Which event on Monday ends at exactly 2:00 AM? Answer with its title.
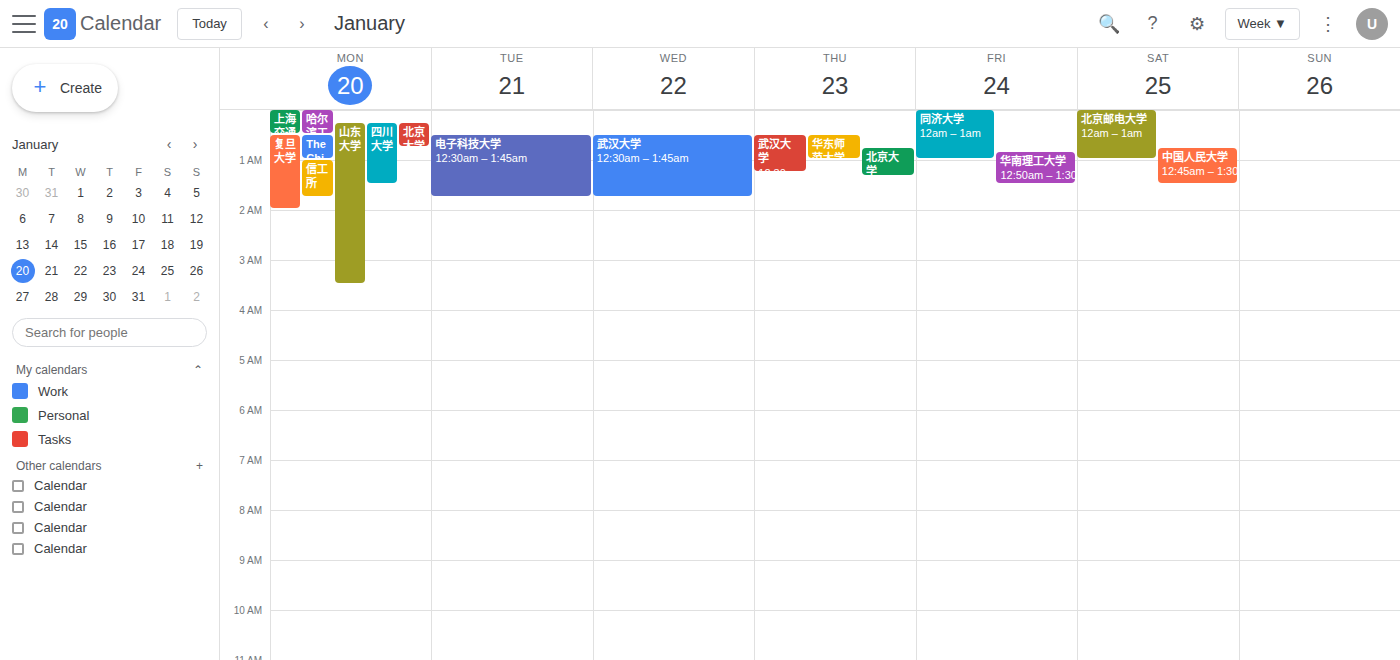
"复旦大学"